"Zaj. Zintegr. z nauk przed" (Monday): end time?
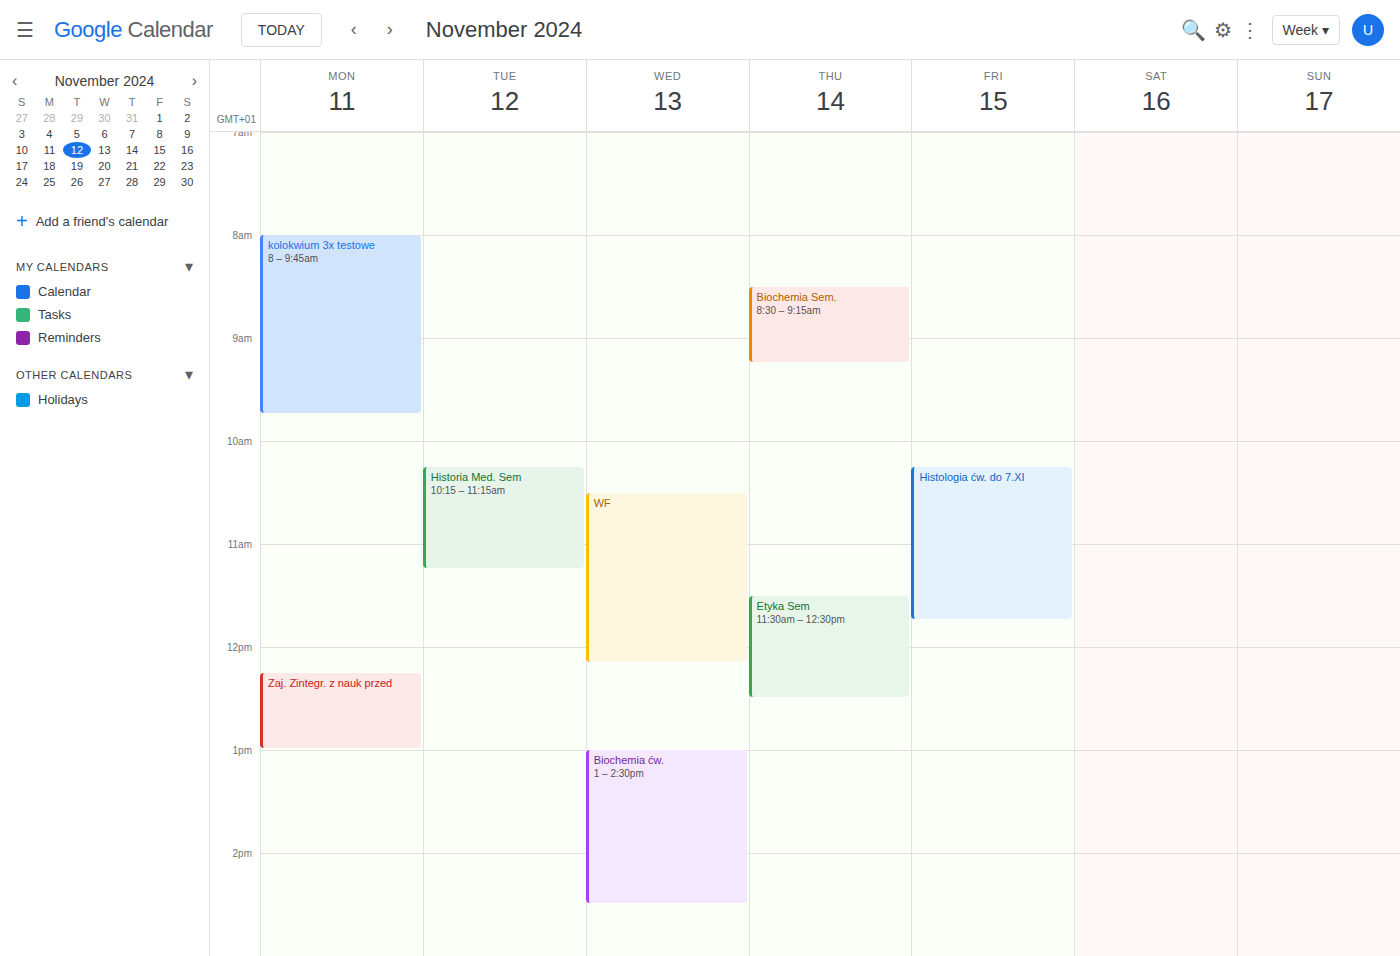
1:00 PM